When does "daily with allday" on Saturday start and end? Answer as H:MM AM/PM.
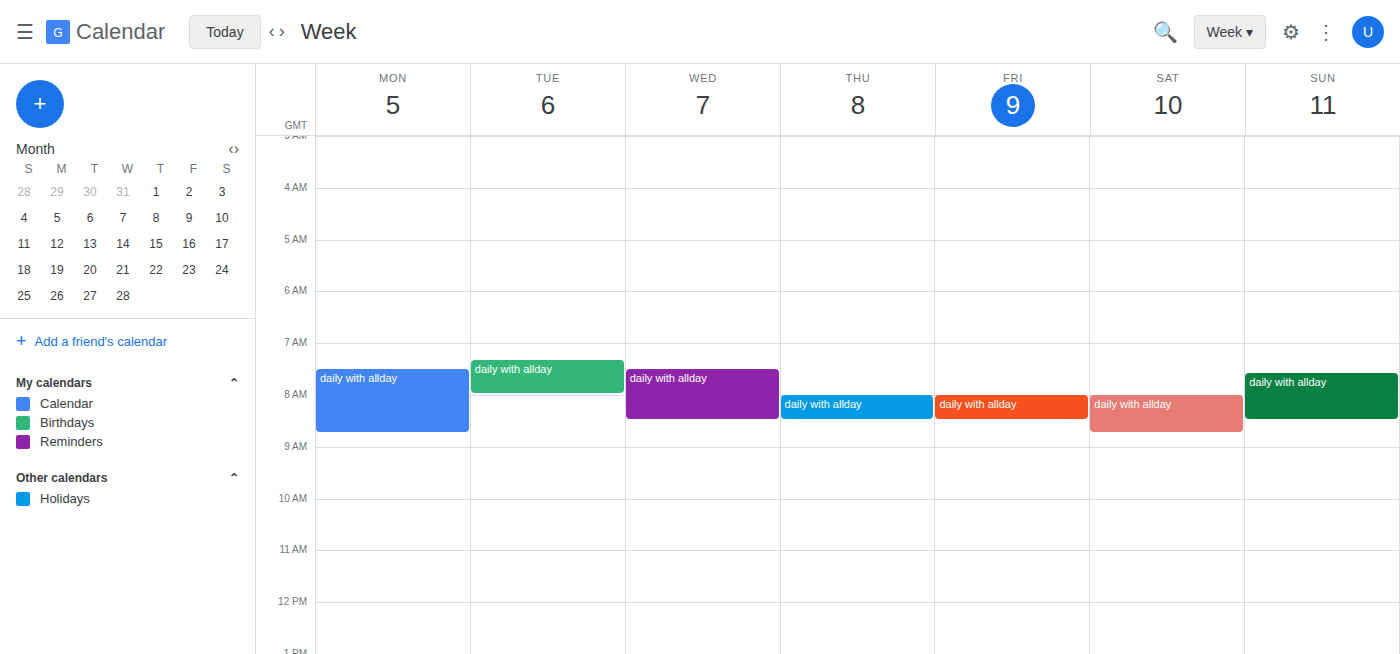
8:00 AM to 8:45 AM